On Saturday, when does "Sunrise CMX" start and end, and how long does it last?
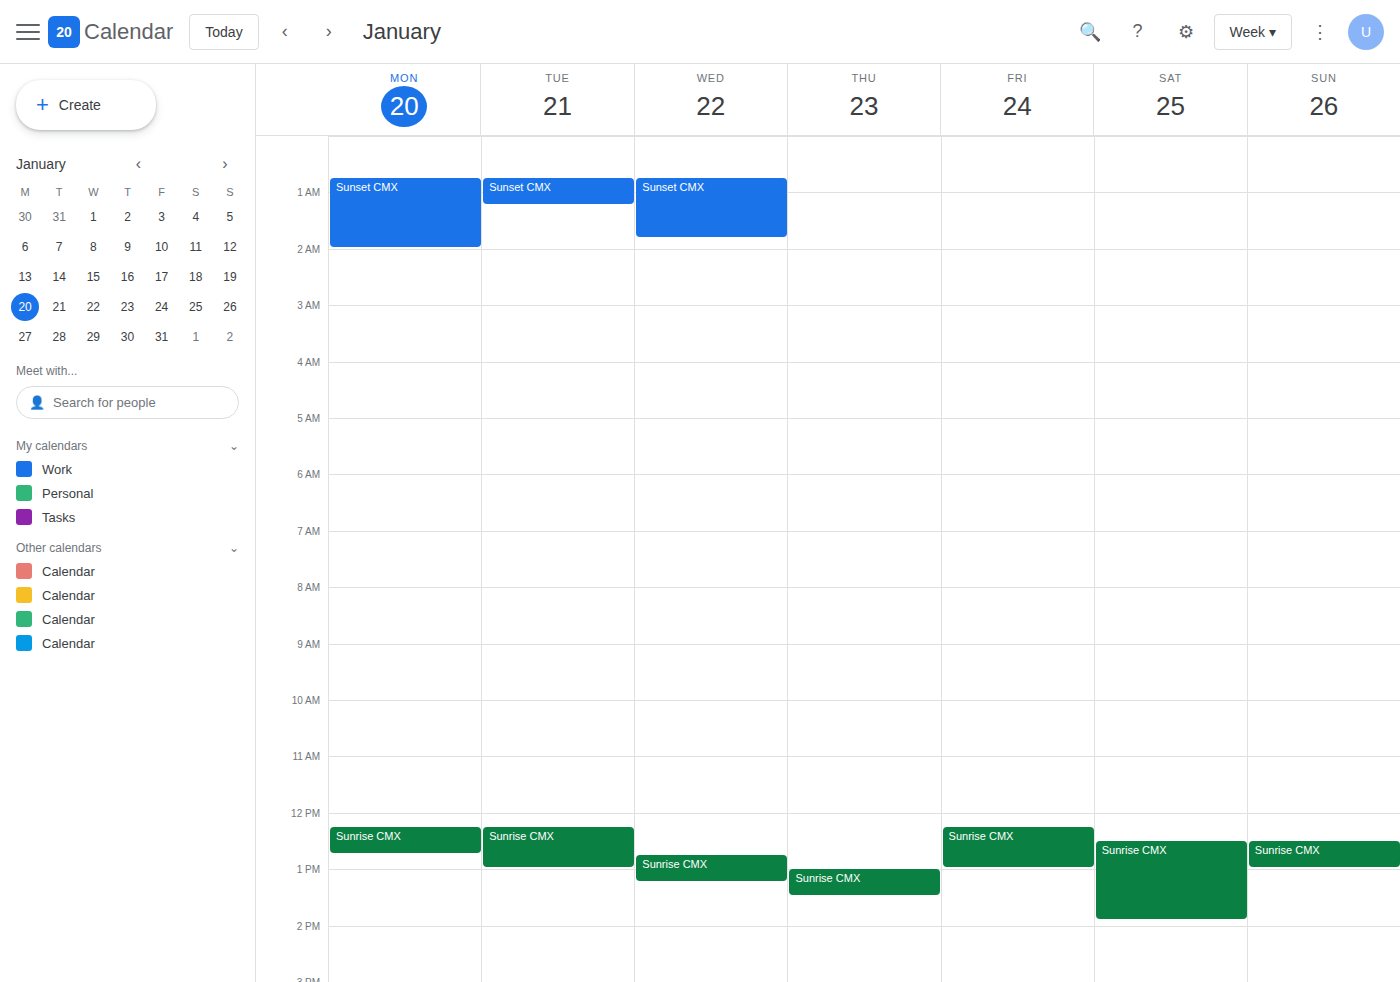
12:30 PM to 1:55 PM, 1 hour 25 minutes